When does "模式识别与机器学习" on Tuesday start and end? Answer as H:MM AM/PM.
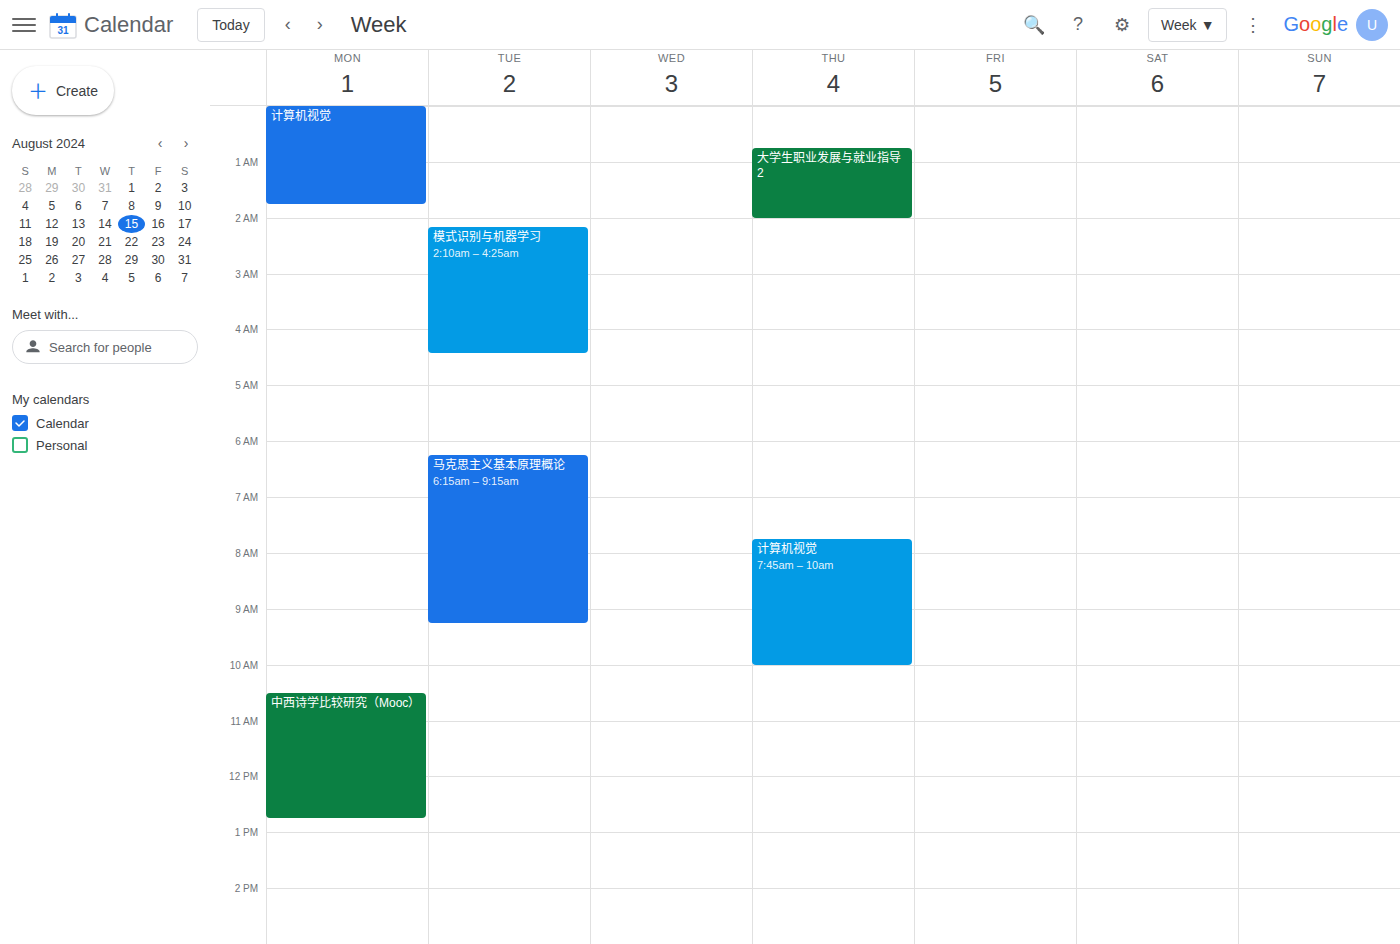
2:10 AM to 4:25 AM